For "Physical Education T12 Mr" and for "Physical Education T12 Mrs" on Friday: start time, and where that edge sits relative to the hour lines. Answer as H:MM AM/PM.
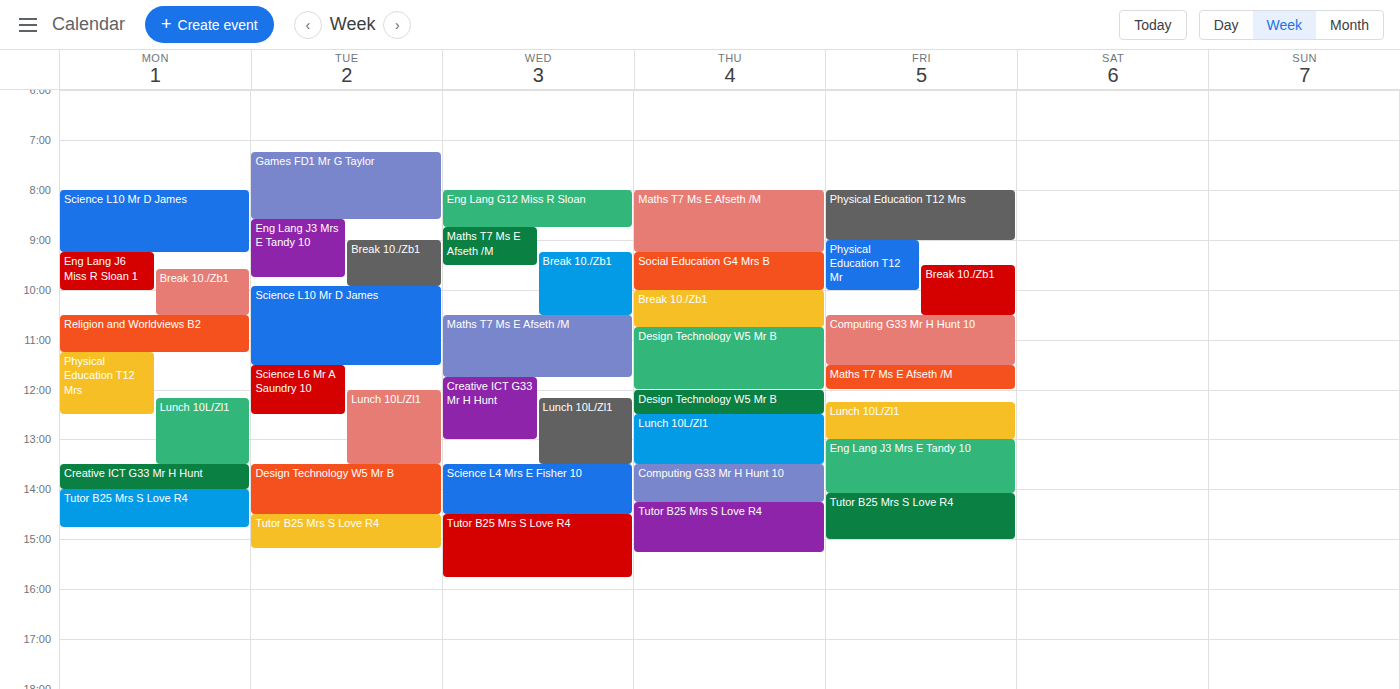
"Physical Education T12 Mr": 9:00 AM, exactly on the 9 AM line. "Physical Education T12 Mrs": 8:00 AM, exactly on the 8 AM line.